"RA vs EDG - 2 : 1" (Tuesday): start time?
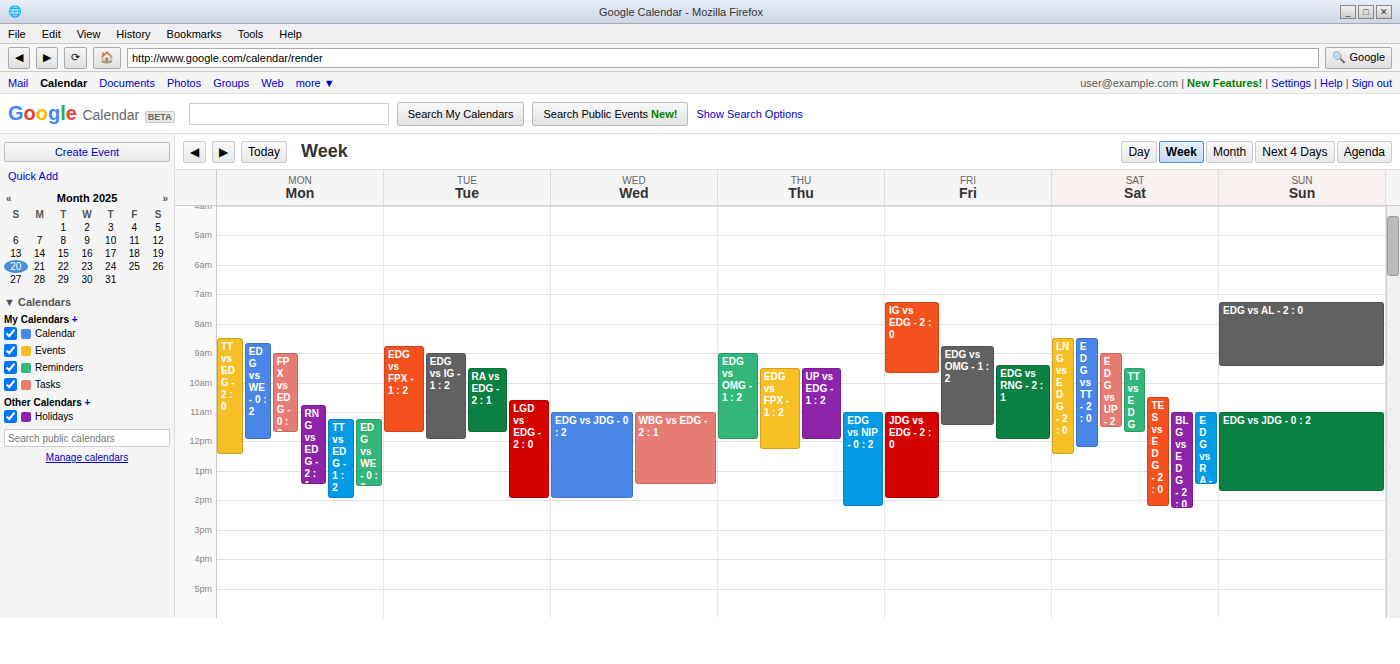
9:30 AM